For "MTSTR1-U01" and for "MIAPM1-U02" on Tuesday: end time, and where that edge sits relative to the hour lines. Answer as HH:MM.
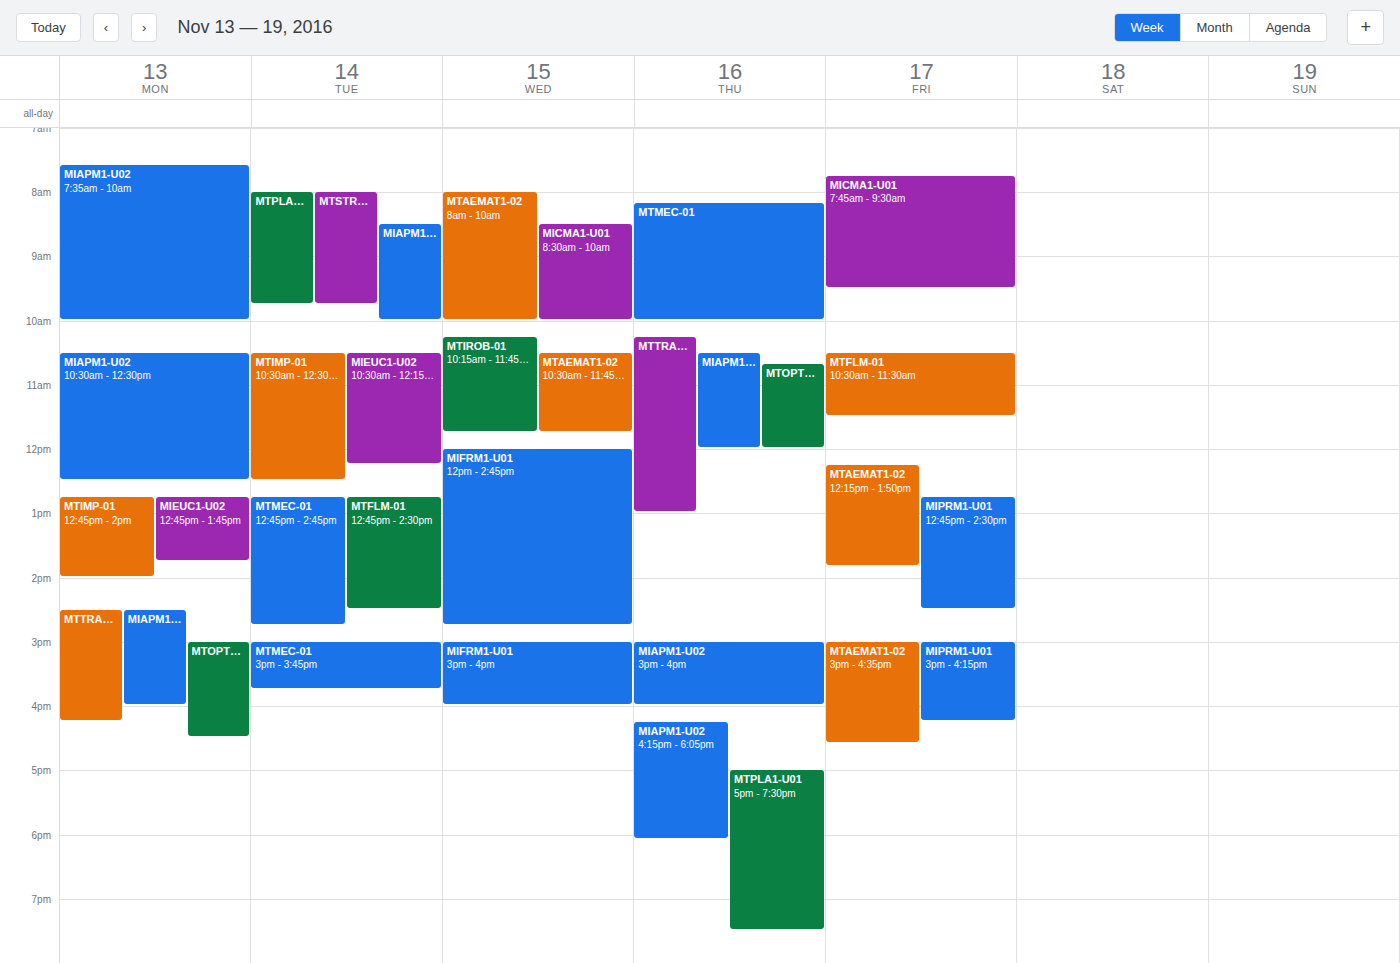
"MTSTR1-U01": 09:45, neither: three quarters of the way from the 09:00 line to the 10:00 line. "MIAPM1-U02": 10:00, exactly on the 10:00 line.